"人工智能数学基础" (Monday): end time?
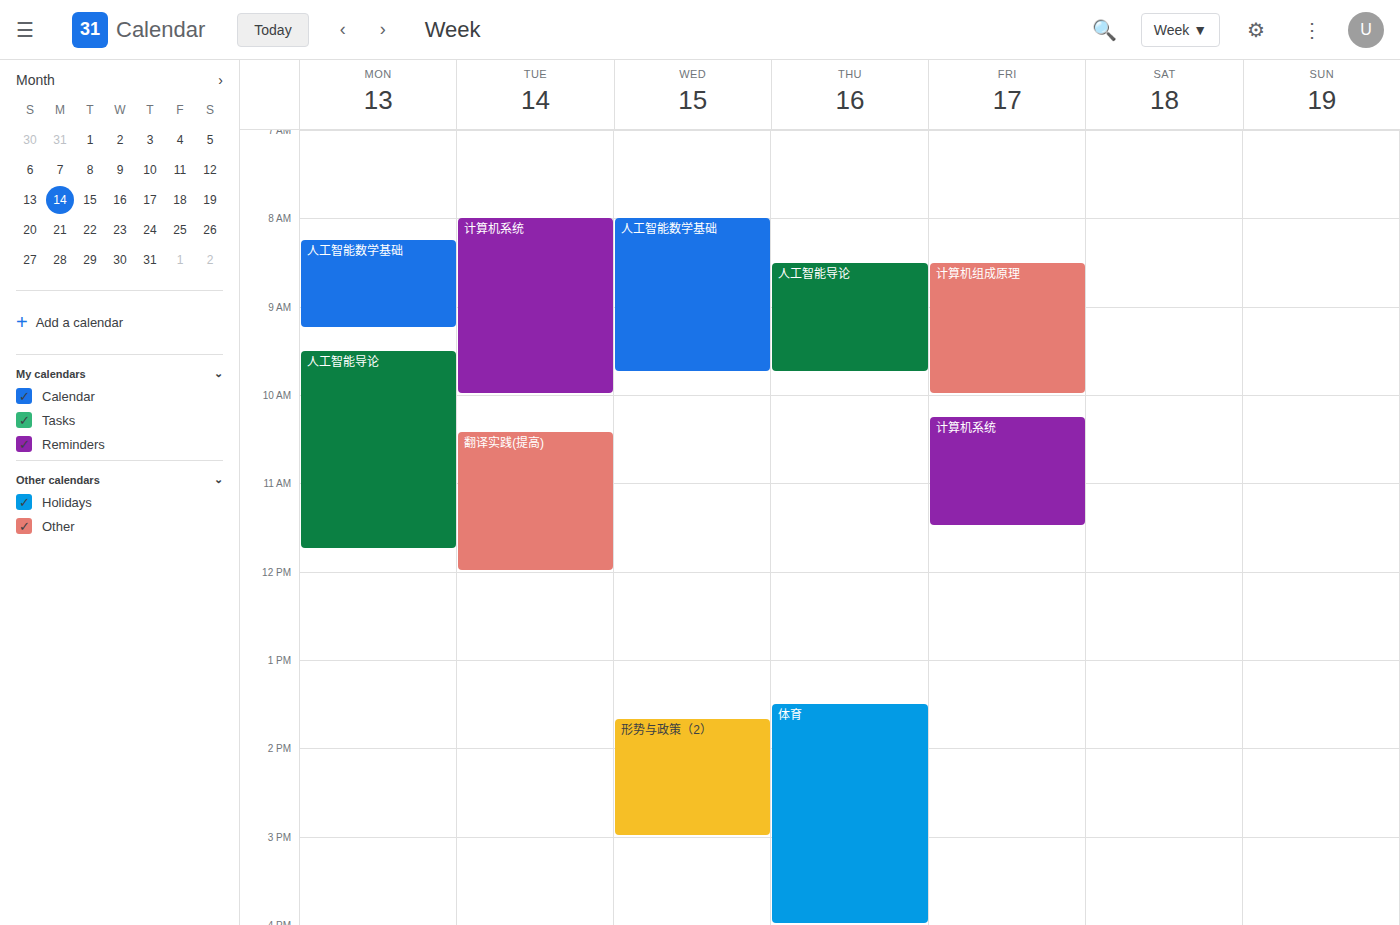
9:15 AM